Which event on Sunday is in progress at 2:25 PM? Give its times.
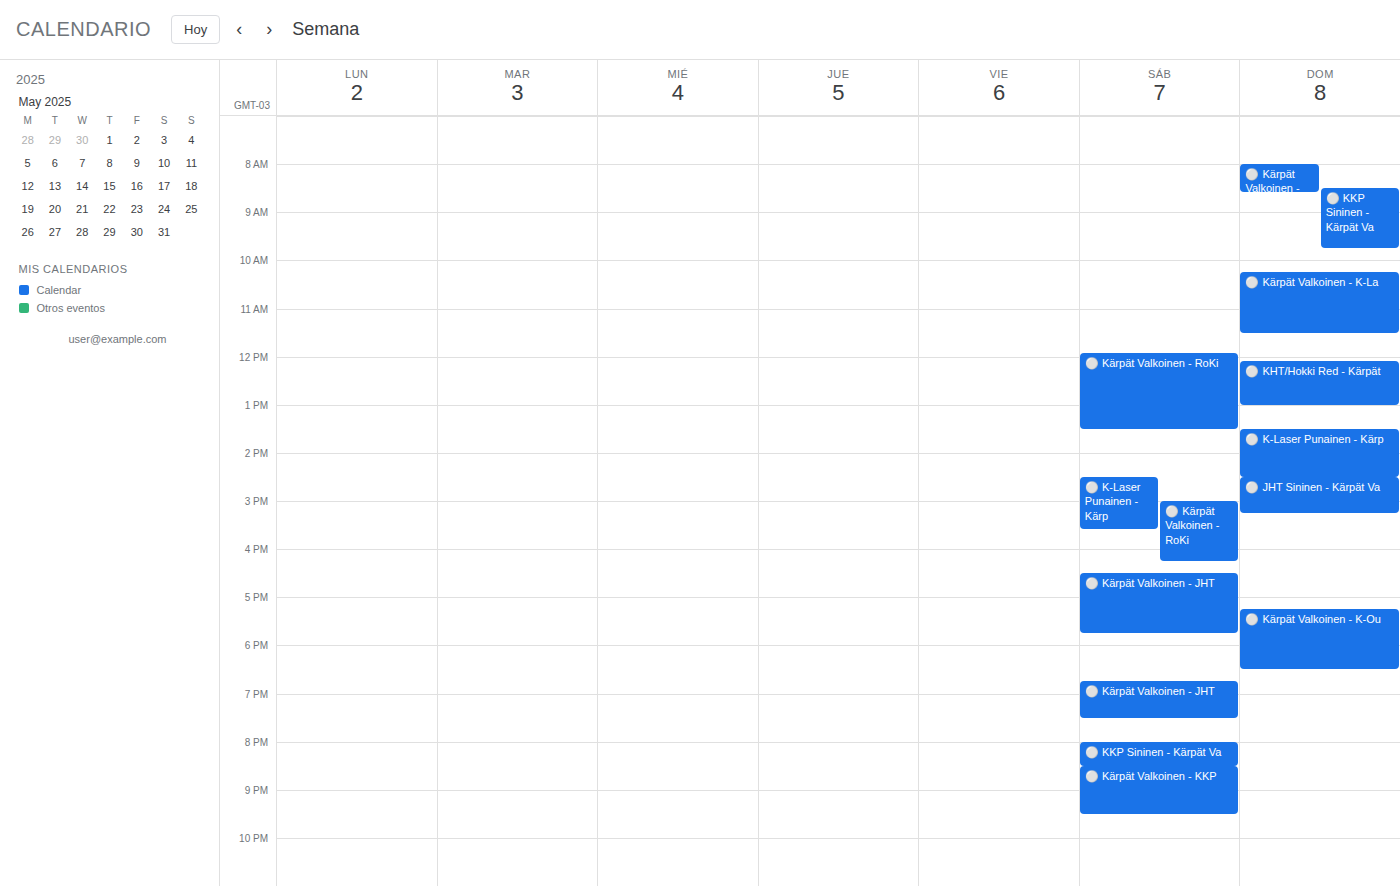
"⚪️ K-Laser Punainen - Kärp", 1:30 PM to 2:30 PM